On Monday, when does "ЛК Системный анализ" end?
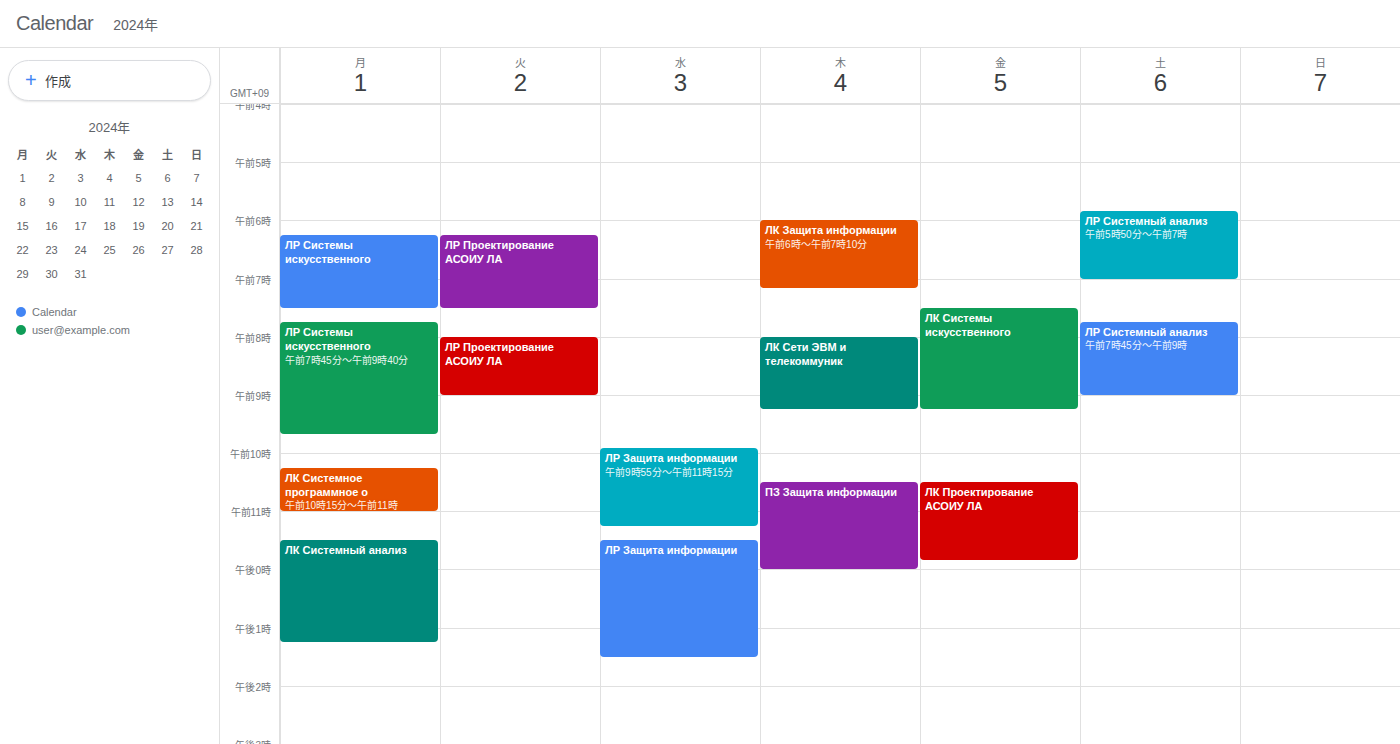
13:15